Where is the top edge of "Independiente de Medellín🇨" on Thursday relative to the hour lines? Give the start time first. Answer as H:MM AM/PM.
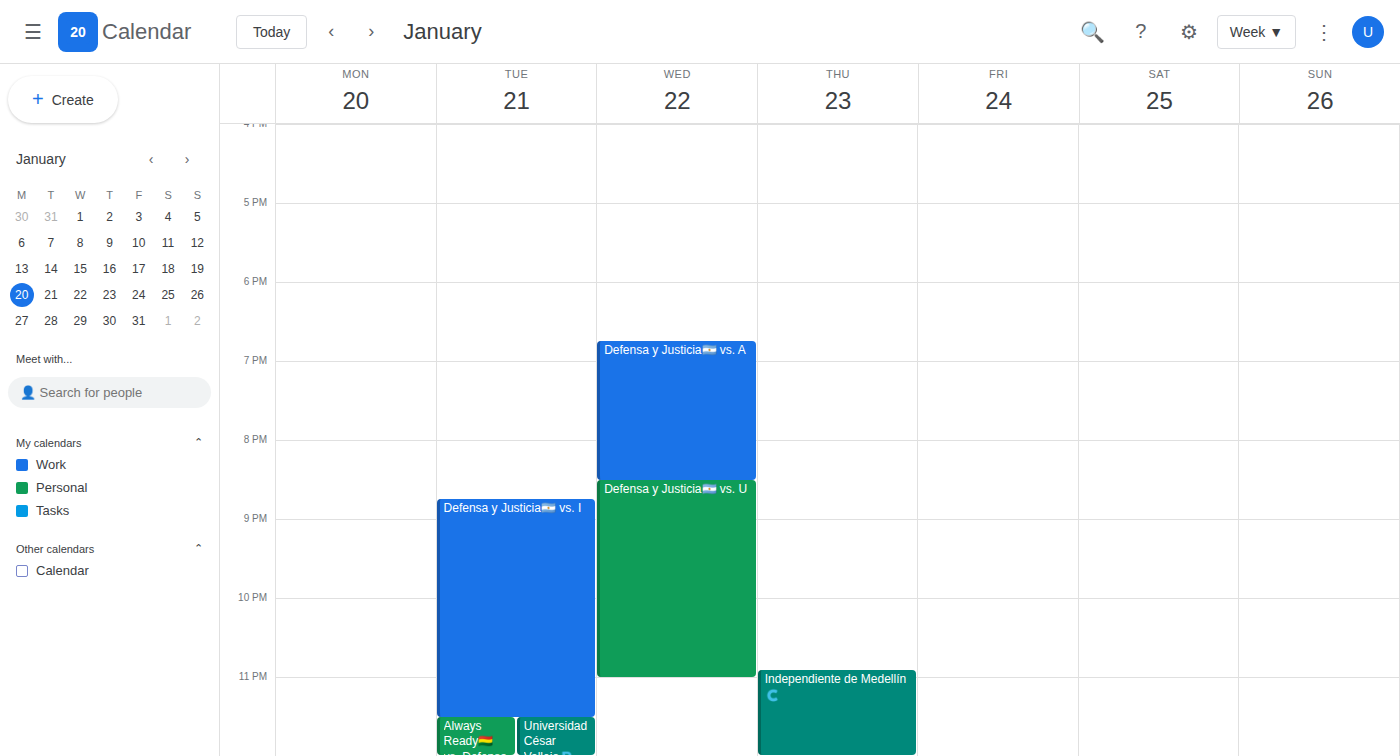
10:55 PM -- neither: 55 minutes below the 10 PM line and 5 minutes above the 11 PM line.